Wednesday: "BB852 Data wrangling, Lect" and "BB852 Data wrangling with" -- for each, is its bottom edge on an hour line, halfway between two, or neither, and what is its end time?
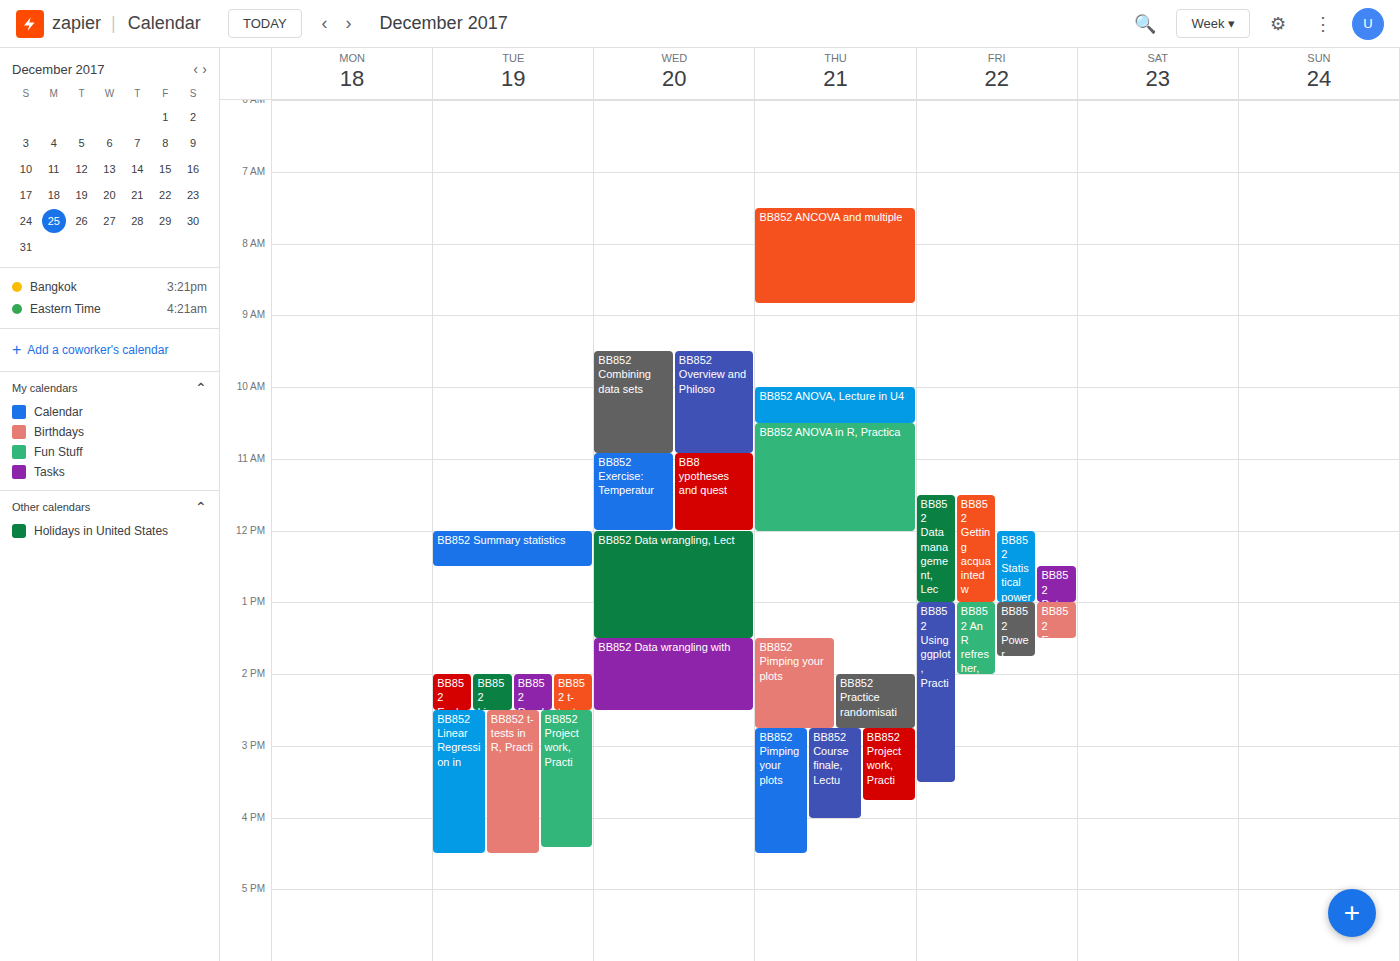
"BB852 Data wrangling, Lect": 1:30 PM, halfway between the 1 PM and 2 PM lines. "BB852 Data wrangling with": 2:30 PM, halfway between the 2 PM and 3 PM lines.